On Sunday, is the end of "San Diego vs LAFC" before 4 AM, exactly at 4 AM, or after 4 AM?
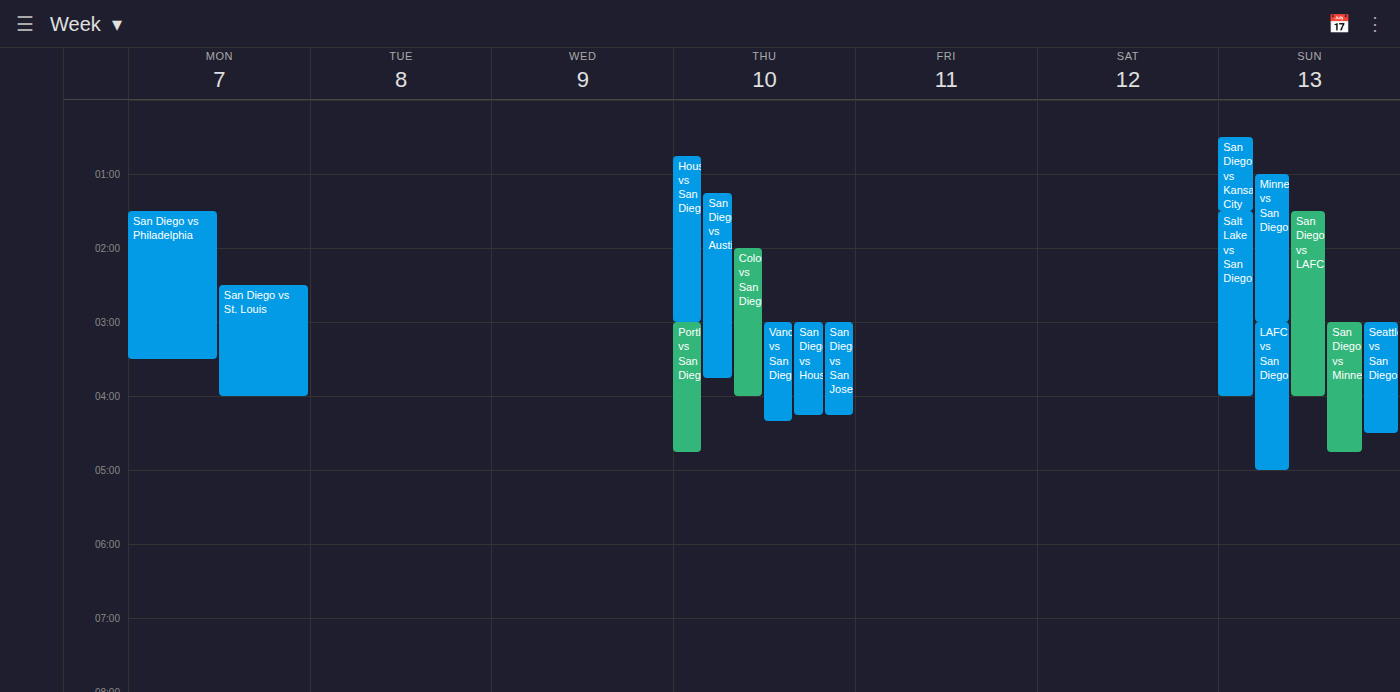
4:00 AM -- exactly at 4 AM, on the 4 AM line.